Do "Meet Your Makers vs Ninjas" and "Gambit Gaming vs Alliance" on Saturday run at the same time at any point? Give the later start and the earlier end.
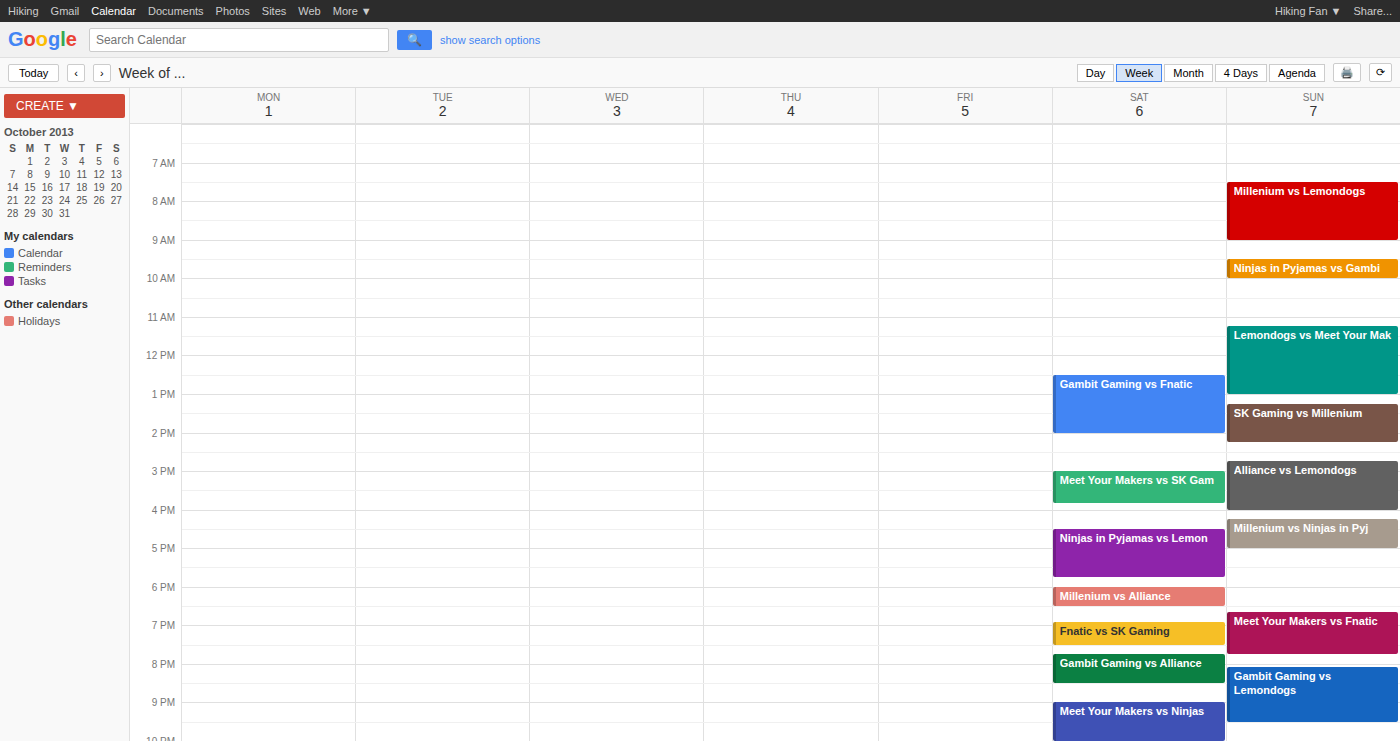
"Gambit Gaming vs Alliance" ends at 8:30 PM and "Meet Your Makers vs Ninjas" starts at 9:00 PM -- no overlap.